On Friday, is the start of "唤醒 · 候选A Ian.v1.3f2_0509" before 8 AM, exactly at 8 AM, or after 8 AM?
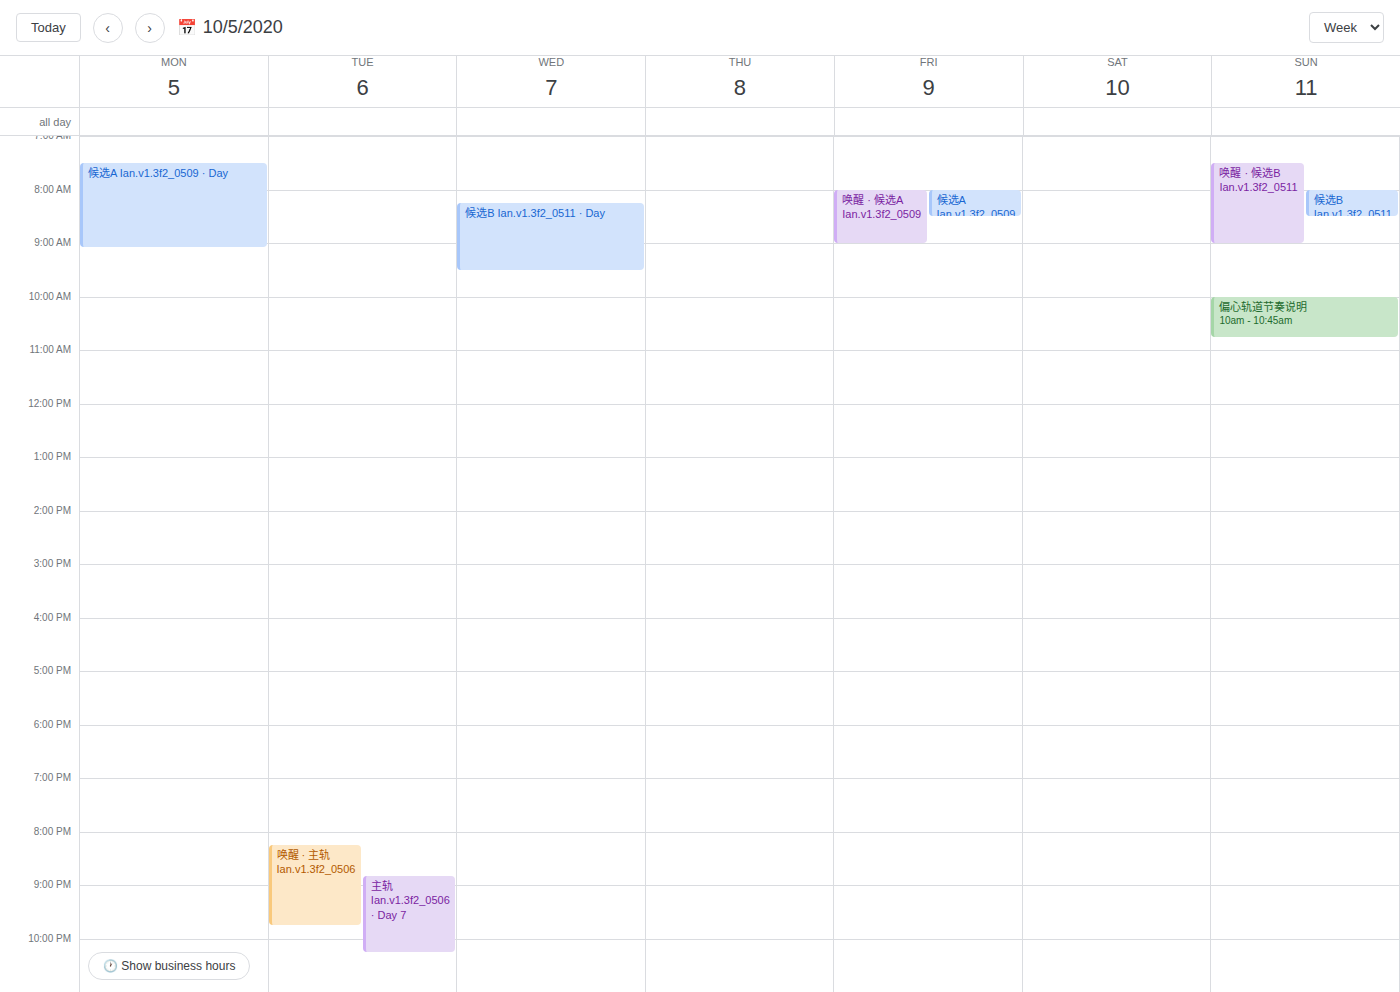
8:00 AM -- exactly at 8 AM, on the 8 AM line.